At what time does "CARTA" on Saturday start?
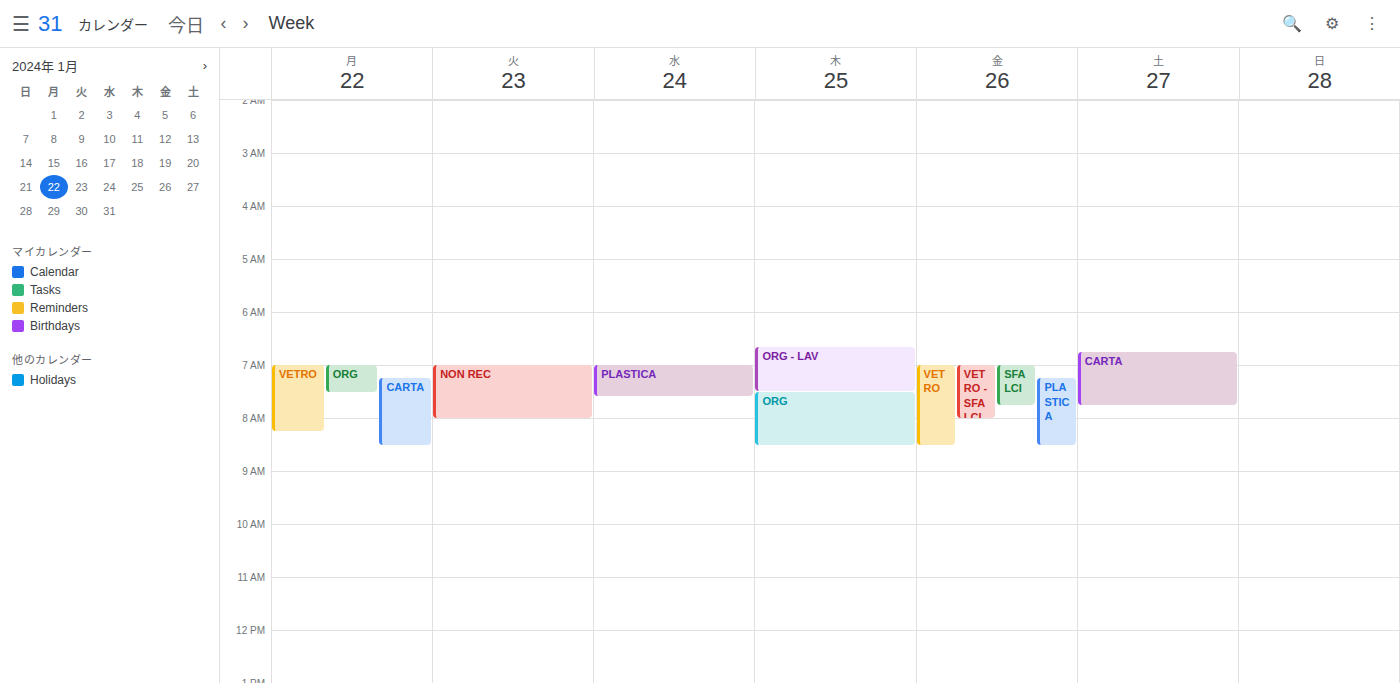
6:45 AM